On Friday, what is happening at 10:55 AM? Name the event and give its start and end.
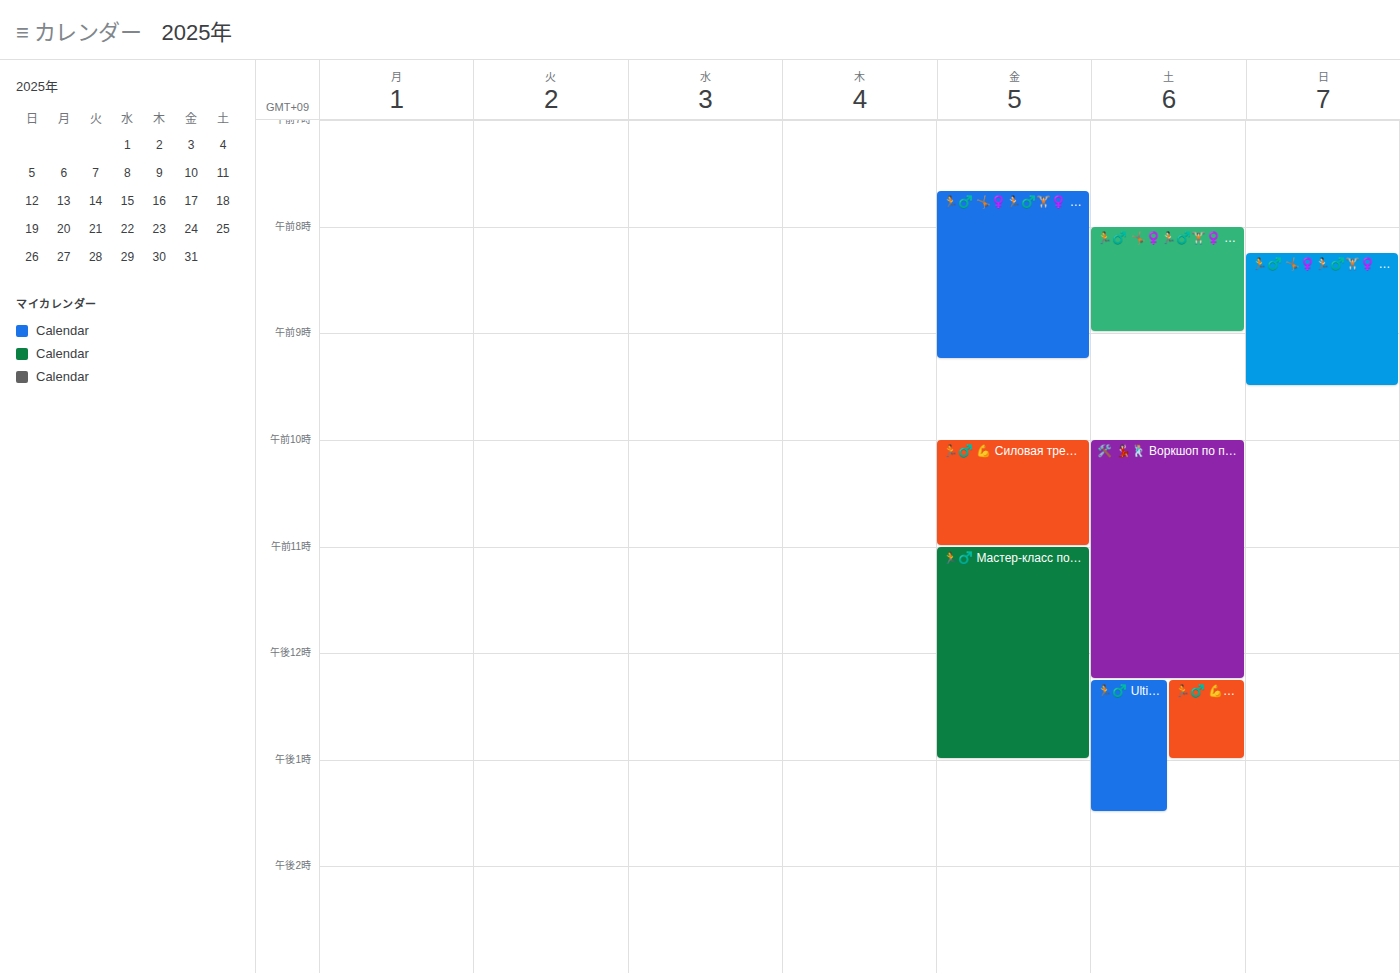
"🏃♂️ 💪 Силовая тренировка н", 10:00 AM to 11:00 AM